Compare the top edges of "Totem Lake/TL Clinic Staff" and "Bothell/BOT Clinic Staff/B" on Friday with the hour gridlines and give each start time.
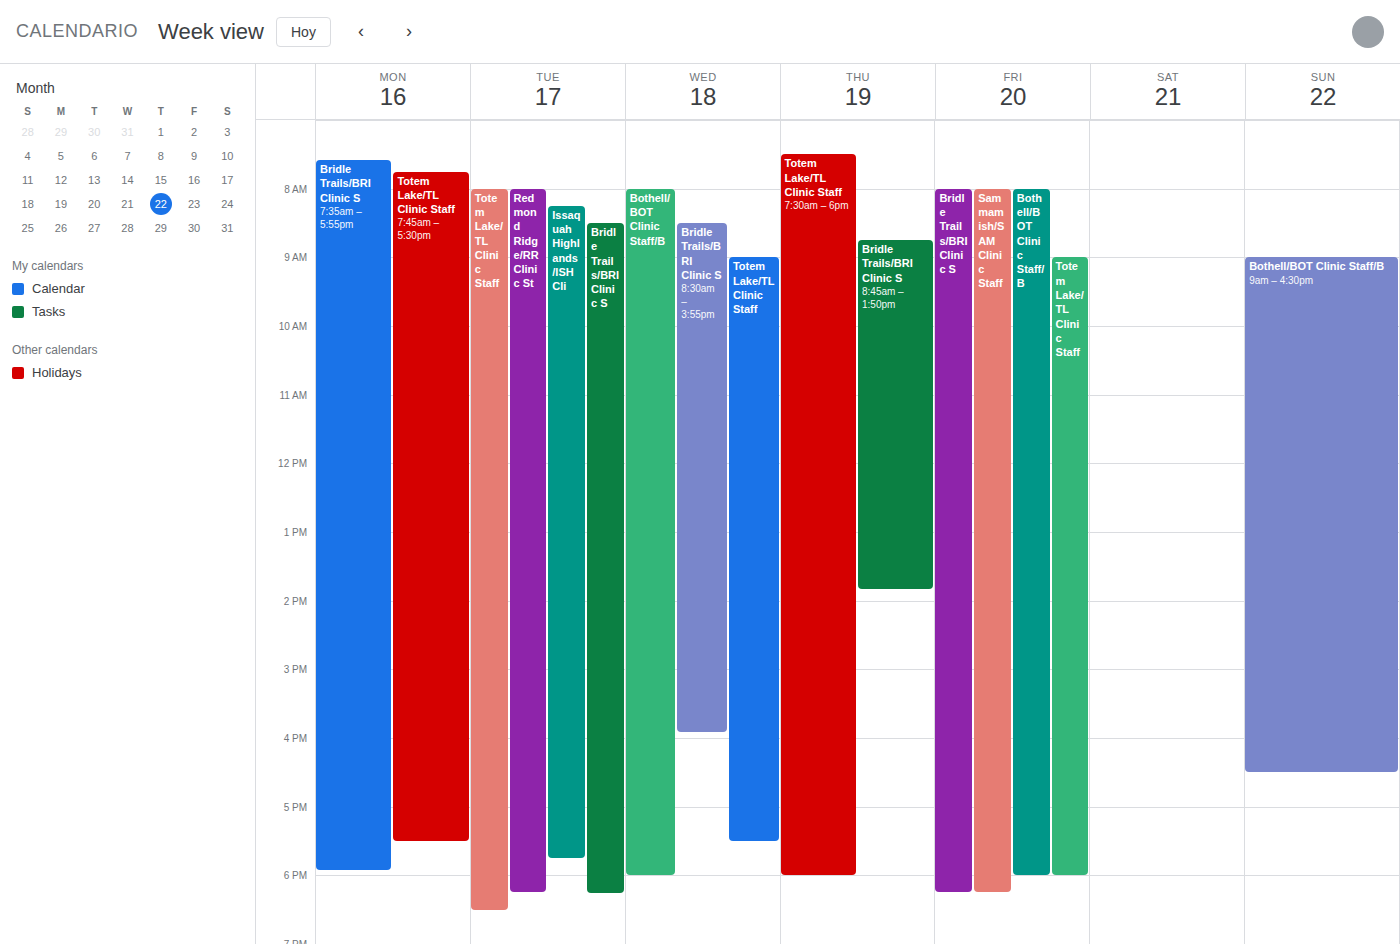
"Totem Lake/TL Clinic Staff": 9:00 AM, exactly on the 9 AM line. "Bothell/BOT Clinic Staff/B": 8:00 AM, exactly on the 8 AM line.